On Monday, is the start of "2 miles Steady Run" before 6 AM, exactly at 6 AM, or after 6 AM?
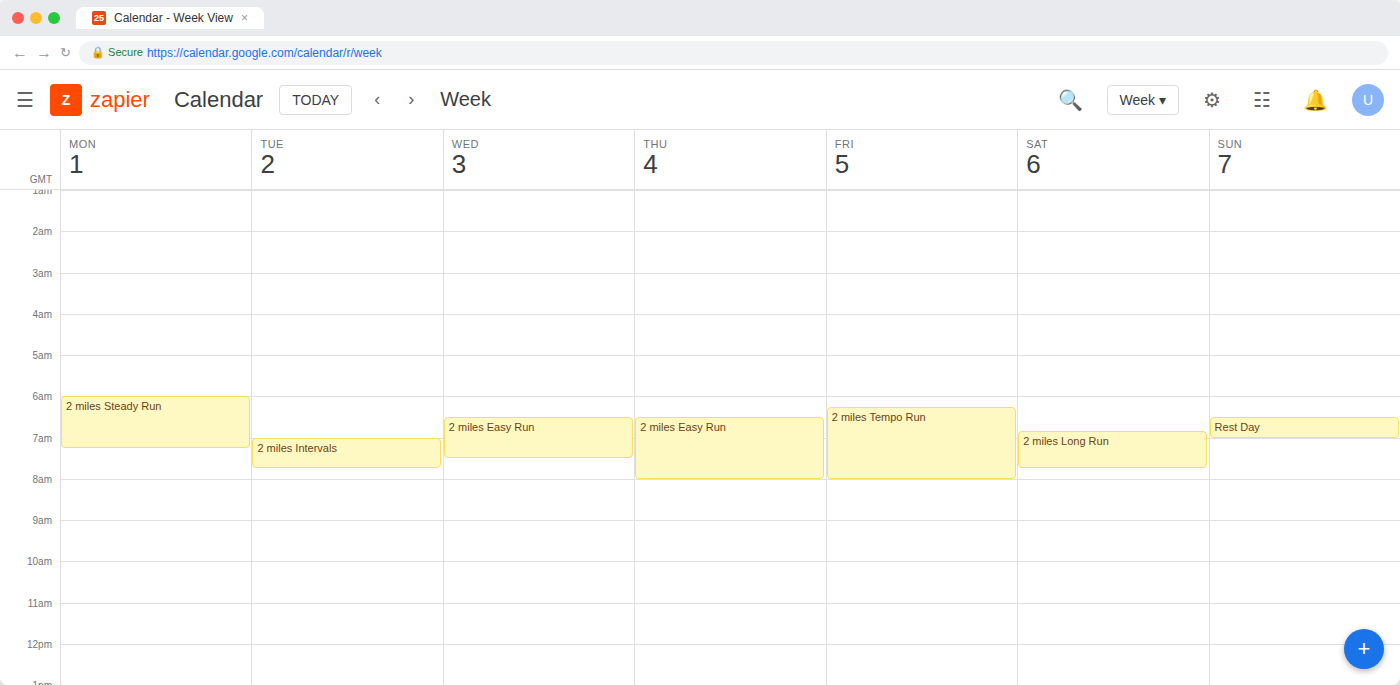
6:00 AM -- exactly at 6 AM, on the 6 AM line.